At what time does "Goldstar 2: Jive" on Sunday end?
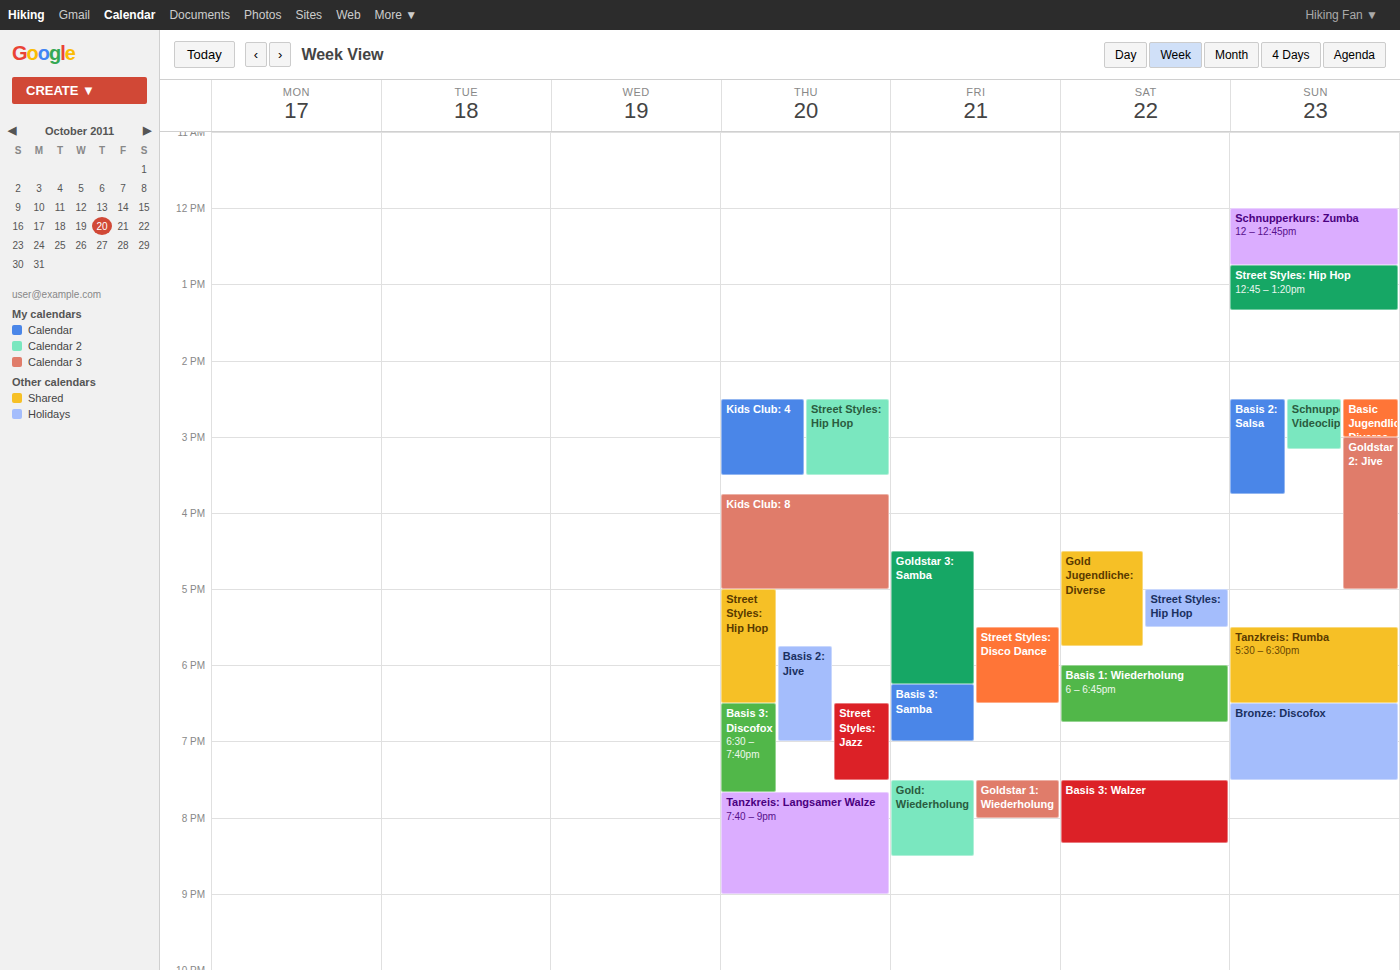
5:00 PM